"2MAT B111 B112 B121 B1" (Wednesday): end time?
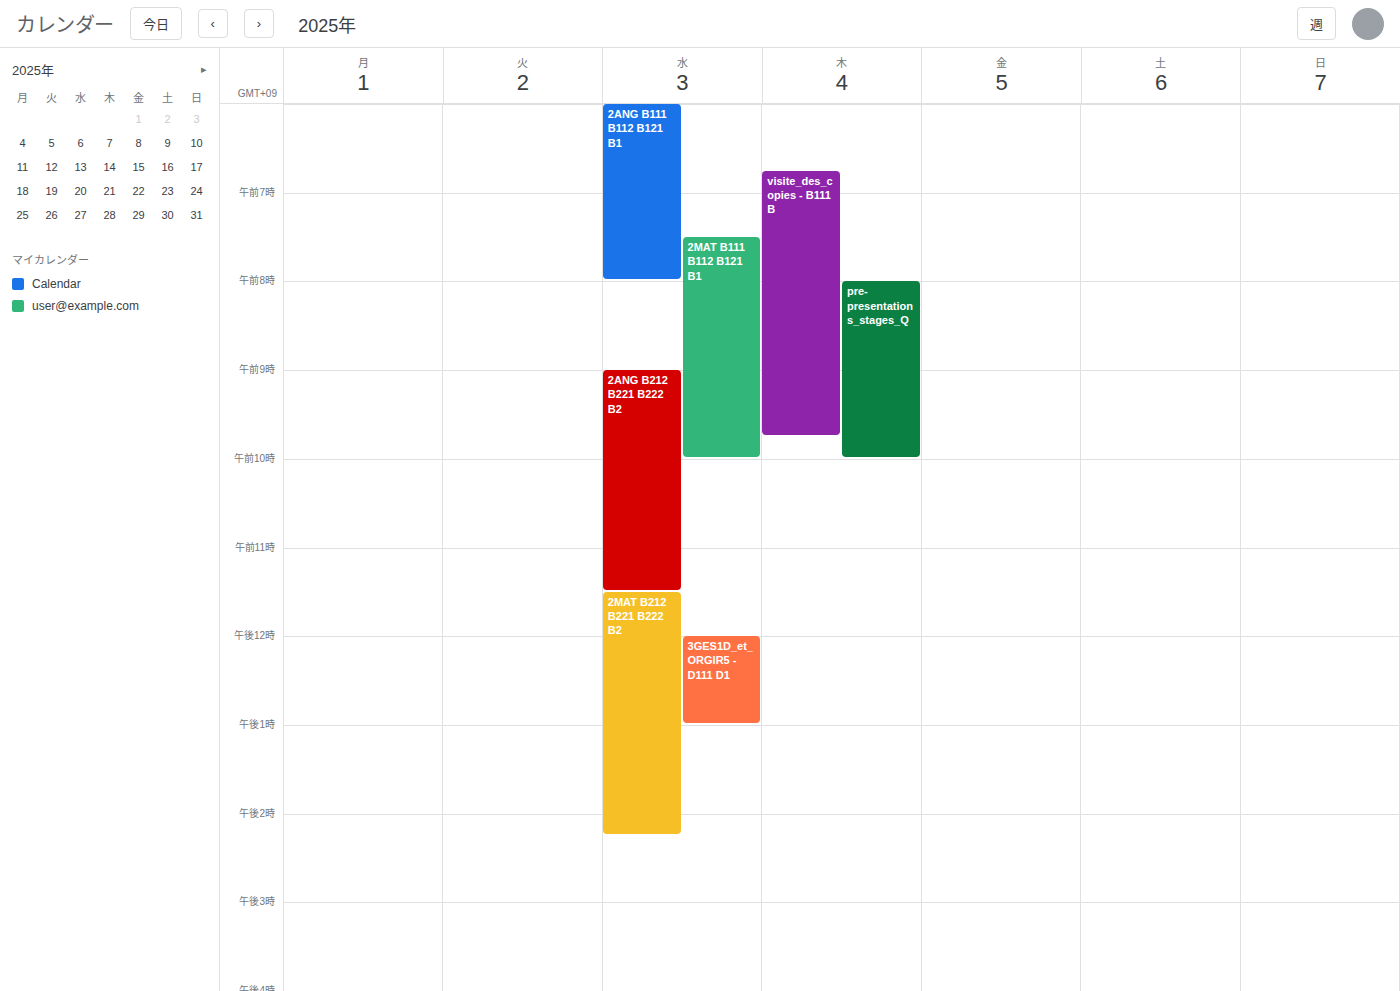
10:00